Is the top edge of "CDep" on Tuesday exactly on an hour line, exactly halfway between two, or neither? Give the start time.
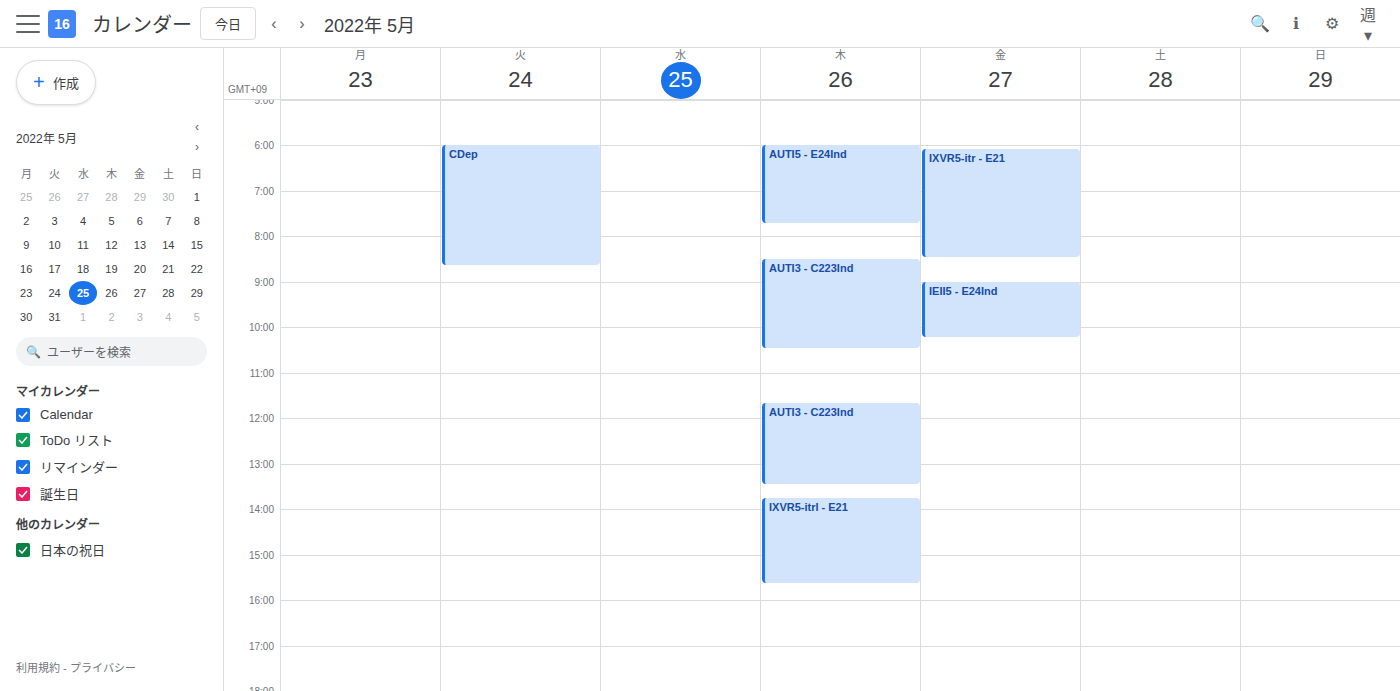
6:00 AM -- exactly on the 6 AM line.